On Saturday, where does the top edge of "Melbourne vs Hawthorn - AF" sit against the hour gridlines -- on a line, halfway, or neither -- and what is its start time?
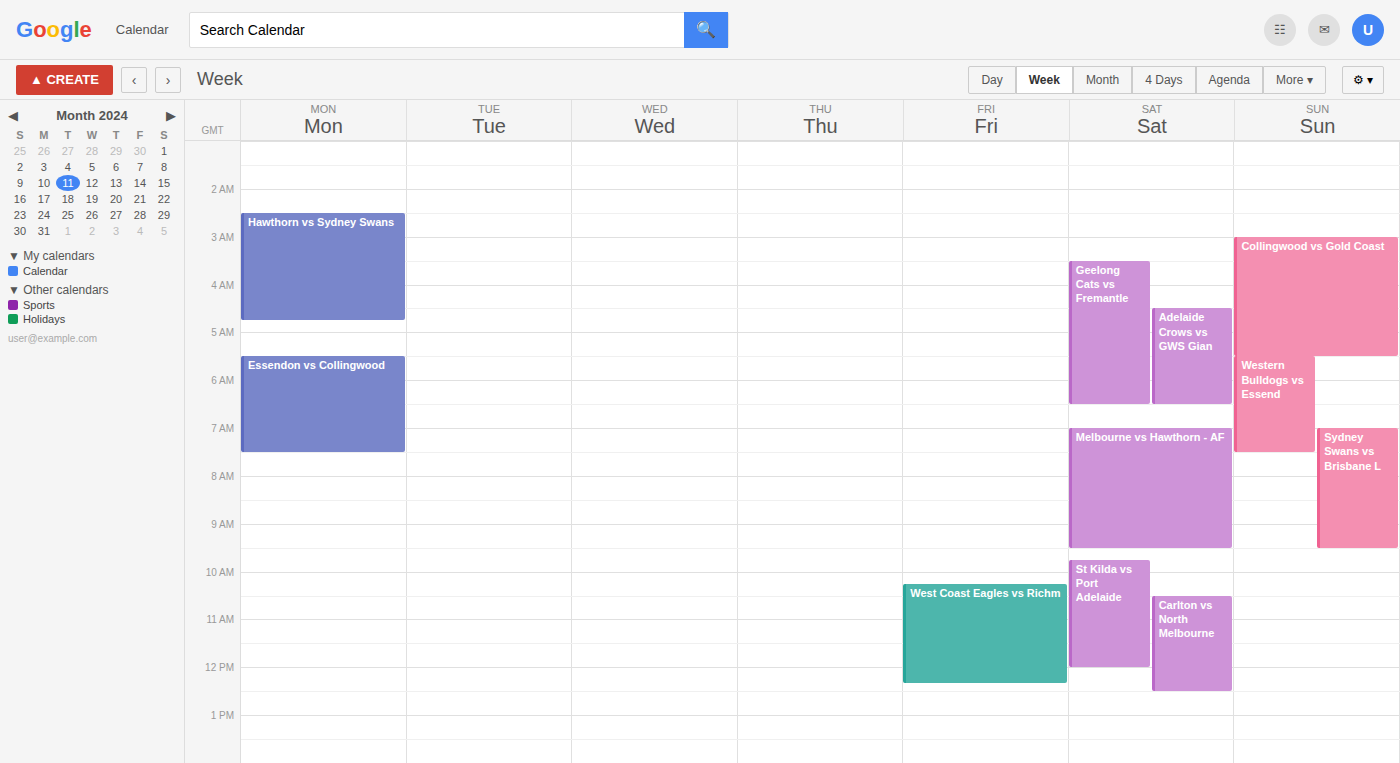
7:00 AM -- exactly on the 7 AM line.